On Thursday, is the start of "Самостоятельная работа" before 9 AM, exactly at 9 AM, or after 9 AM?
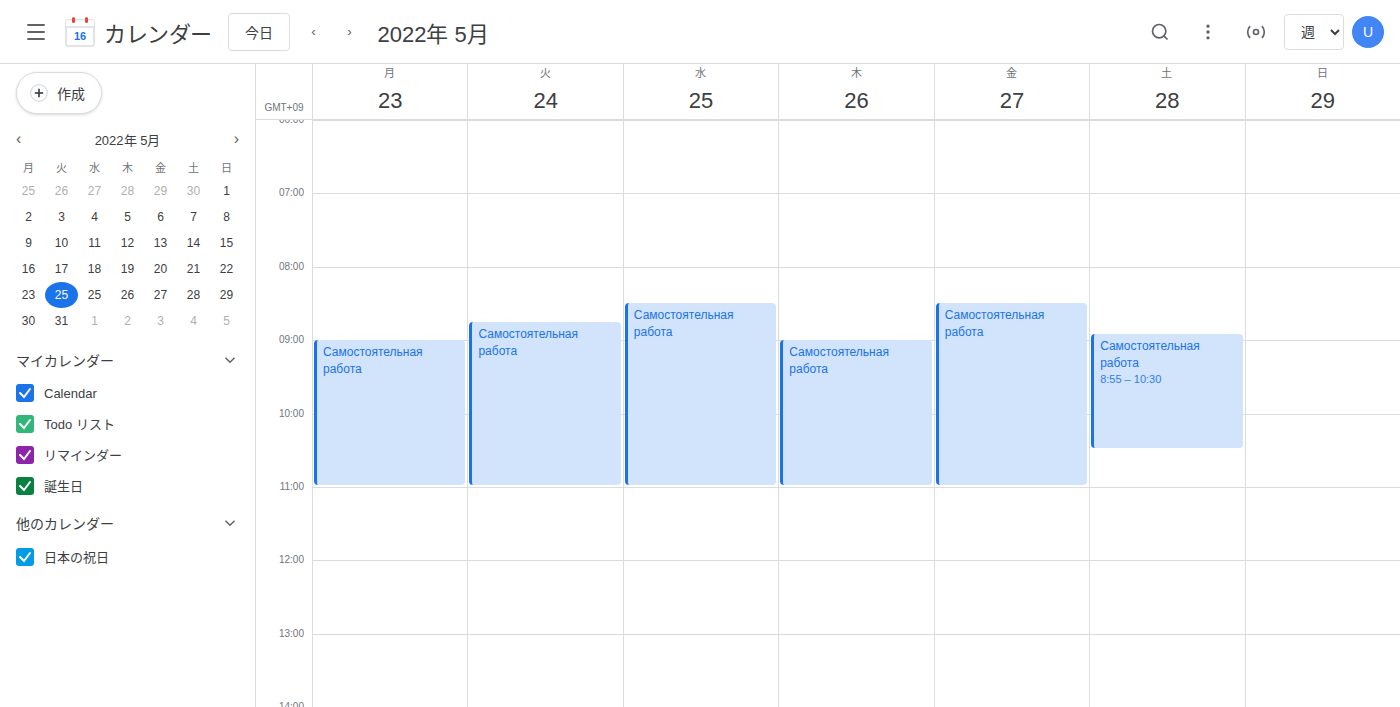
9:00 AM -- exactly at 9 AM, on the 9 AM line.